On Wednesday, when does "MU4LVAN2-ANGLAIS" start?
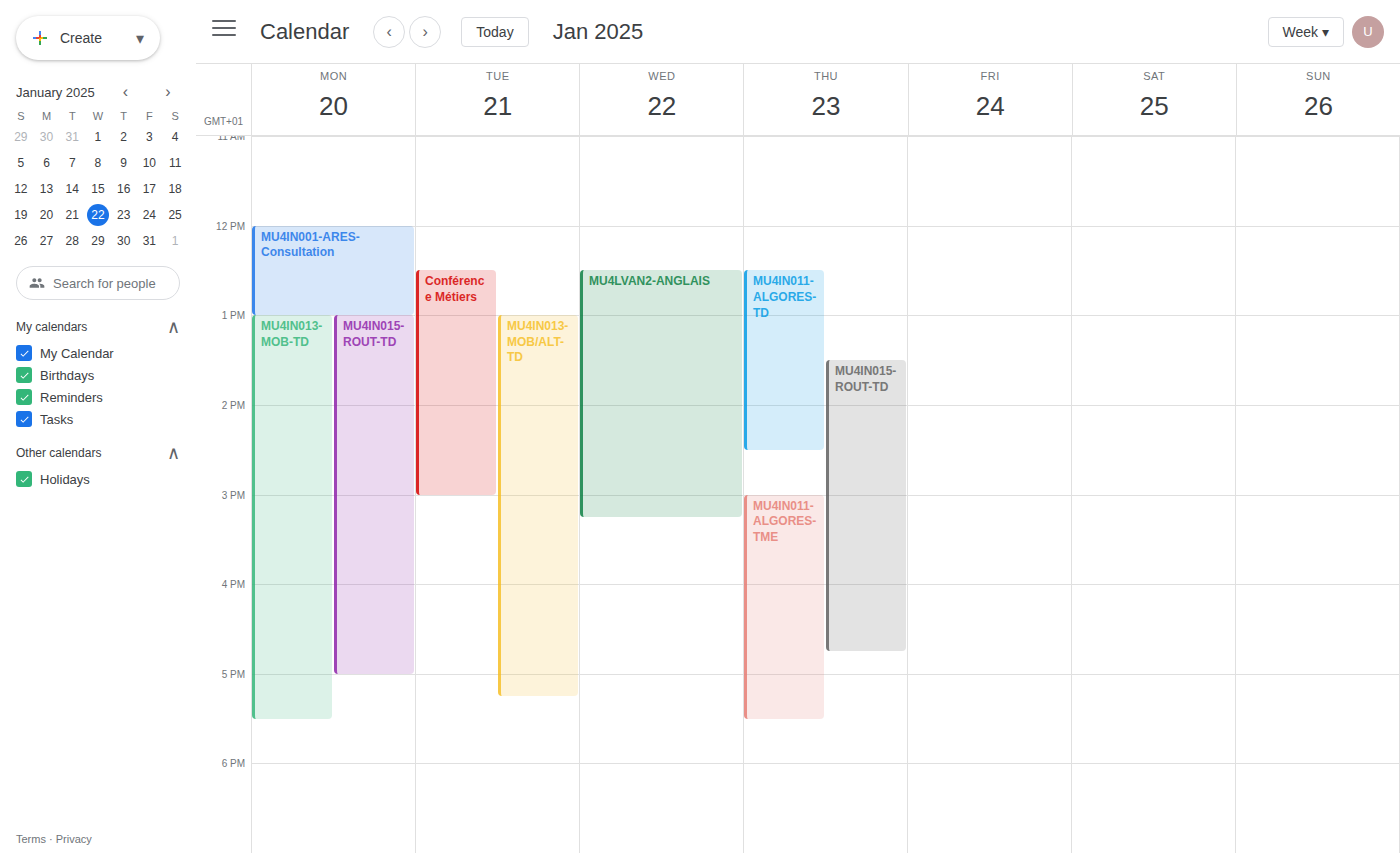
12:30 PM